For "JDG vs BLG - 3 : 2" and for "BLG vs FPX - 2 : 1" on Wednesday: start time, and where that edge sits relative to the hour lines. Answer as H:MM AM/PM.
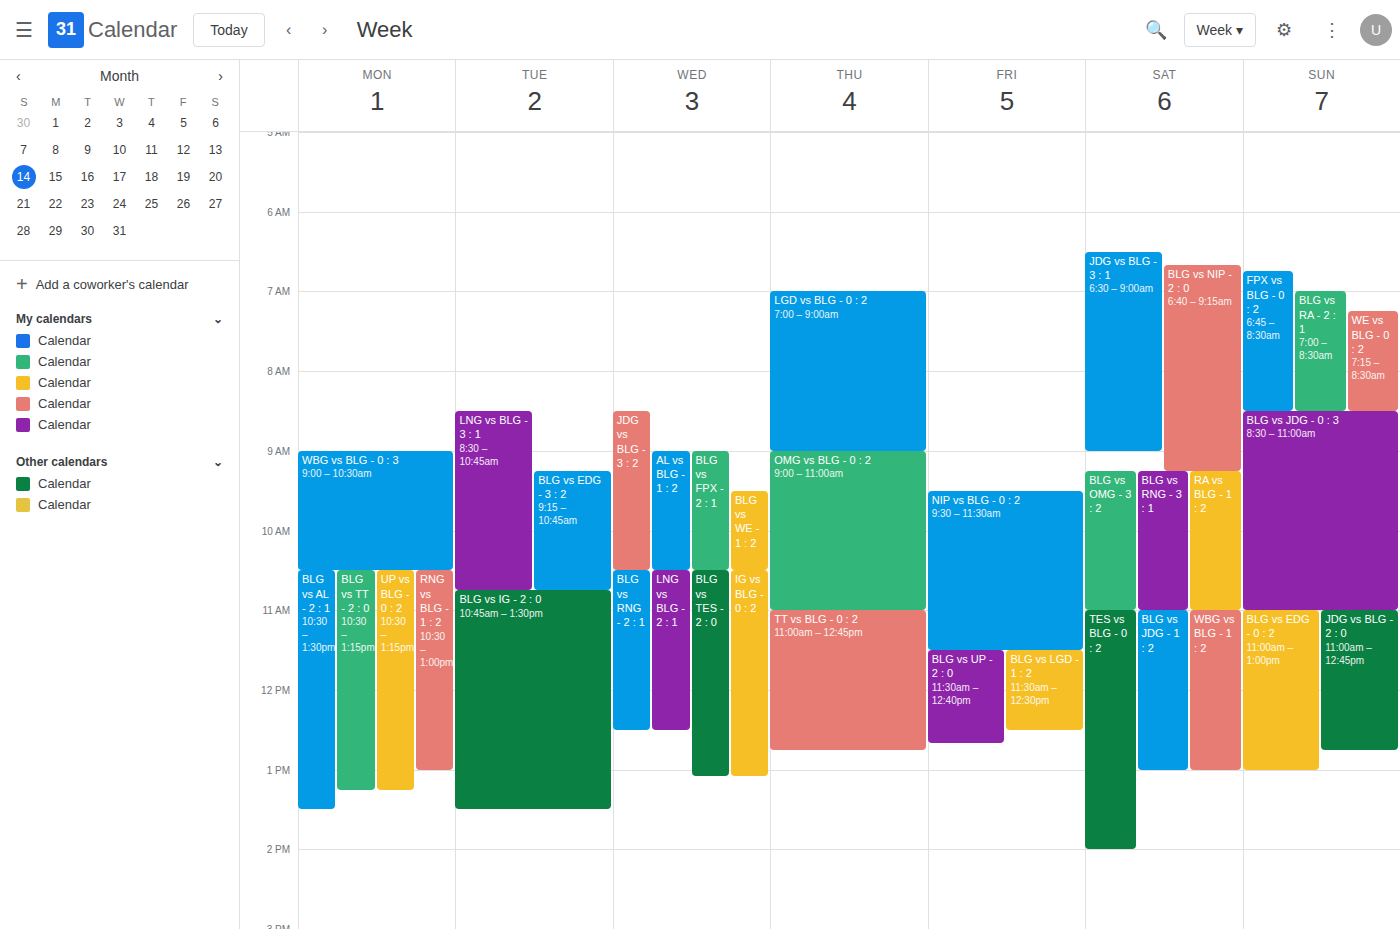
"JDG vs BLG - 3 : 2": 8:30 AM, halfway between the 8 AM and 9 AM lines. "BLG vs FPX - 2 : 1": 9:00 AM, exactly on the 9 AM line.